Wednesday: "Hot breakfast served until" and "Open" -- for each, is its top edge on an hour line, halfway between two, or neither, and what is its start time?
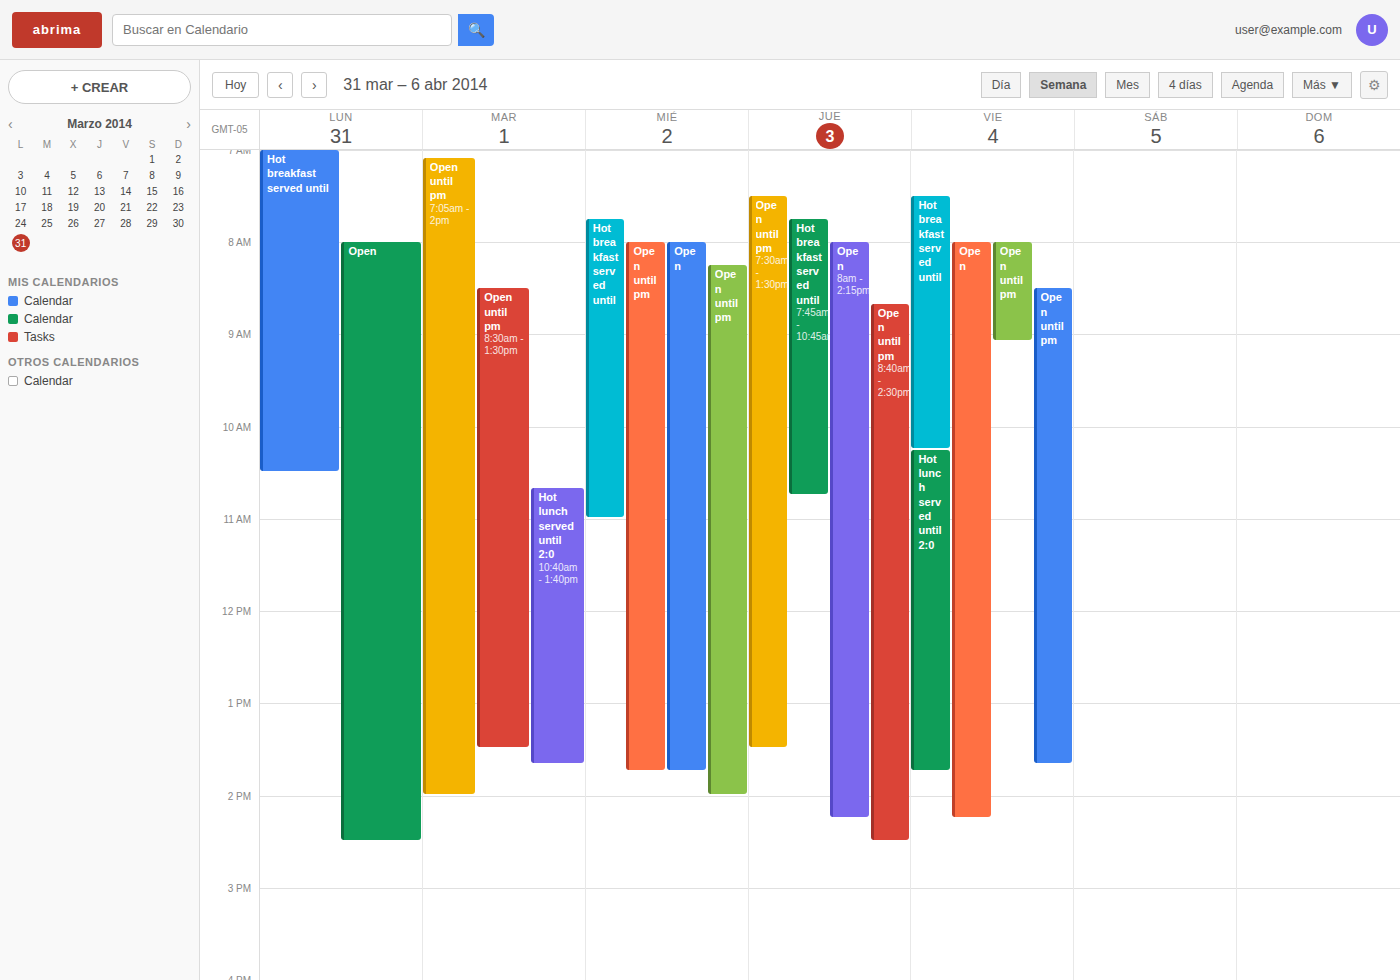
"Hot breakfast served until": 7:45 AM, neither: three quarters of the way from the 7 AM line to the 8 AM line. "Open": 8:00 AM, exactly on the 8 AM line.